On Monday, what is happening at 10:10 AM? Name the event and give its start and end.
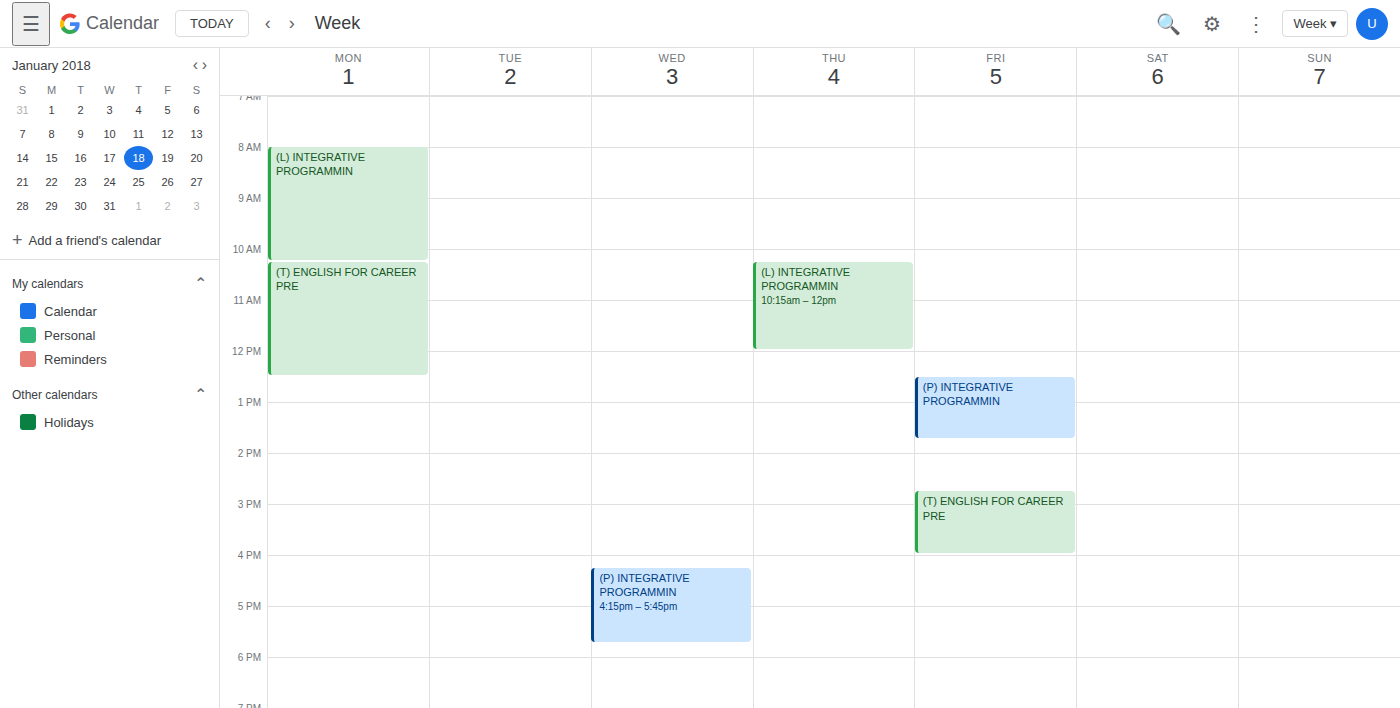
"(L) INTEGRATIVE PROGRAMMIN", 8:00 AM to 10:15 AM